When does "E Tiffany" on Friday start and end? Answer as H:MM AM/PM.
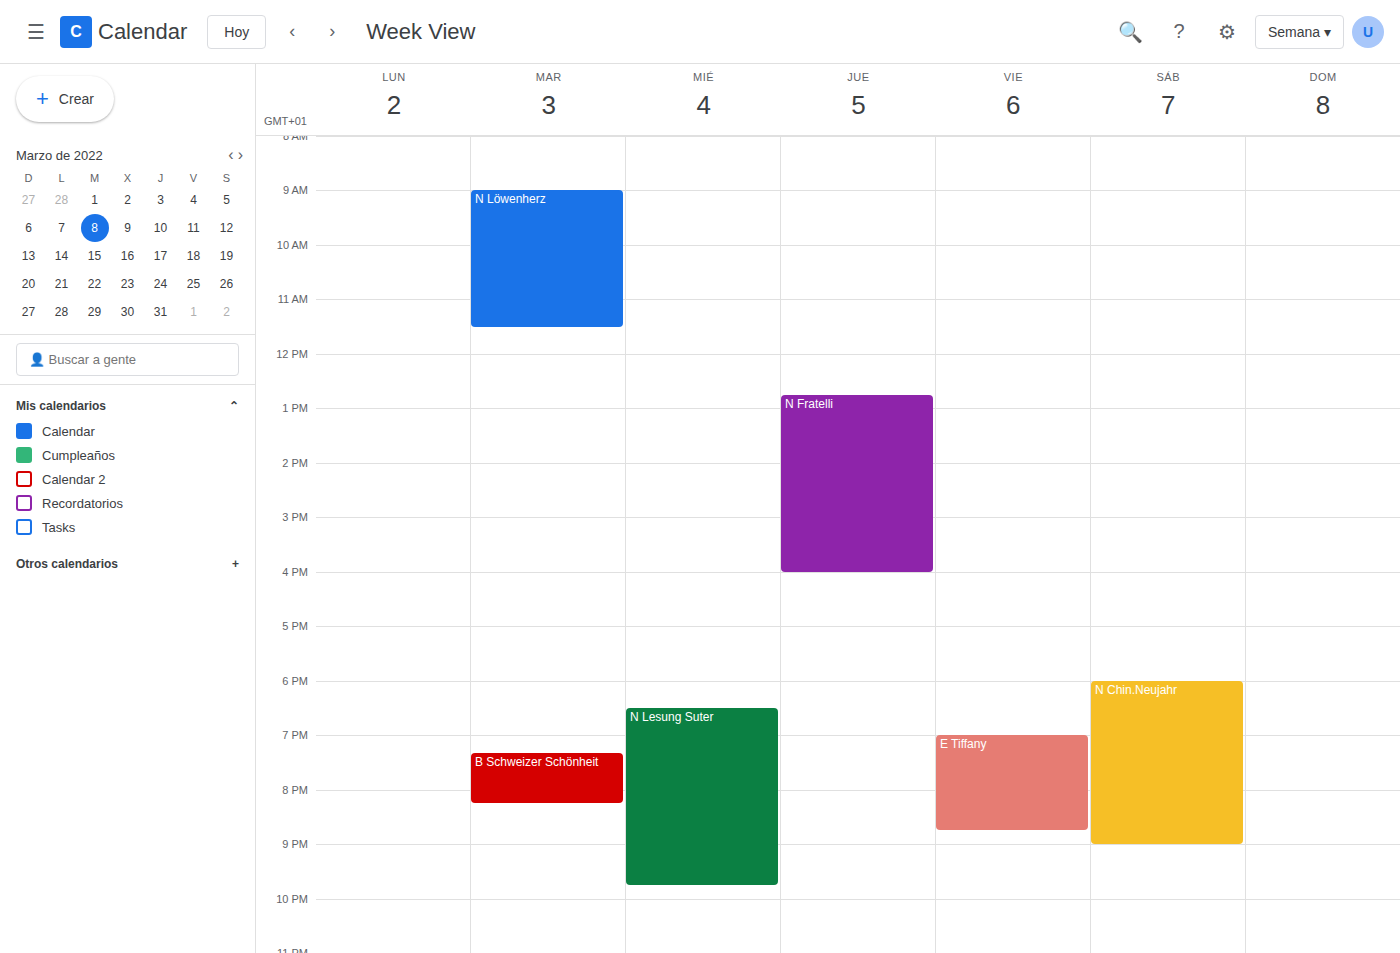
7:00 PM to 8:45 PM